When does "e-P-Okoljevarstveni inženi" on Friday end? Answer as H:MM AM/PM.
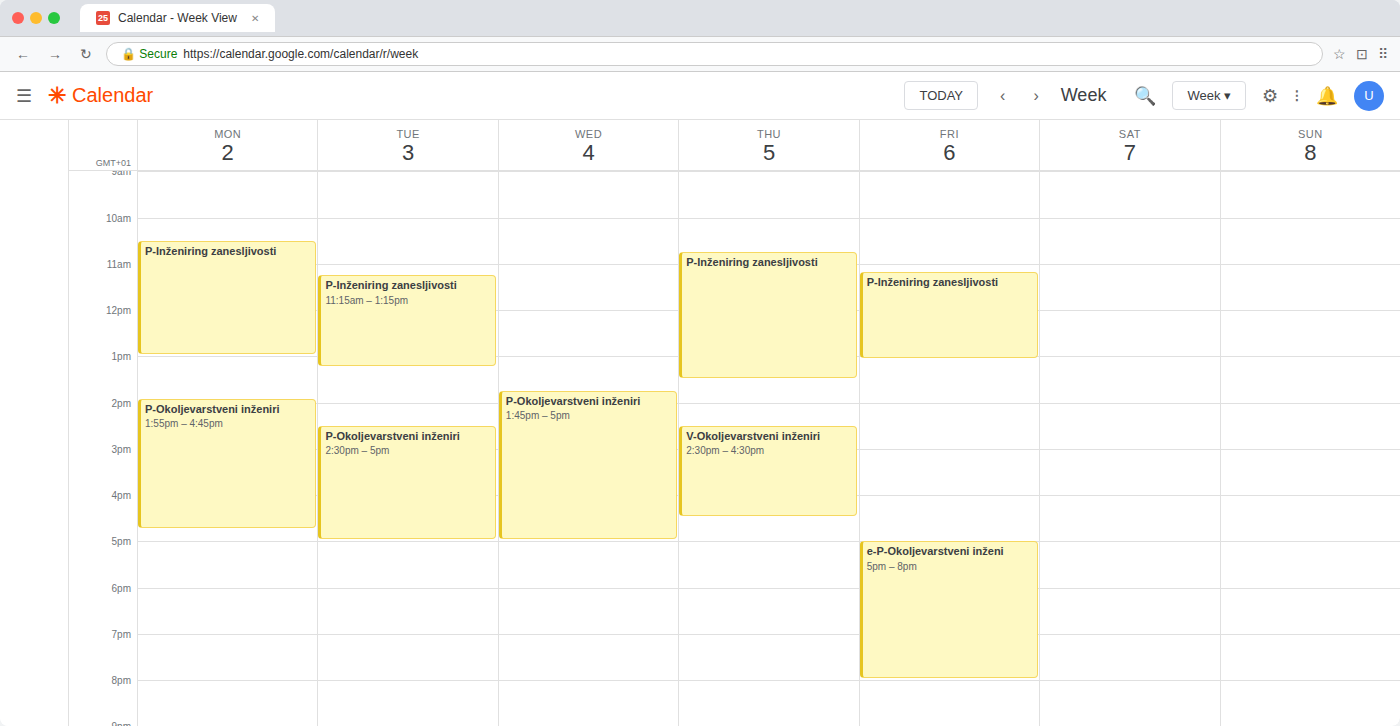
8:00 PM